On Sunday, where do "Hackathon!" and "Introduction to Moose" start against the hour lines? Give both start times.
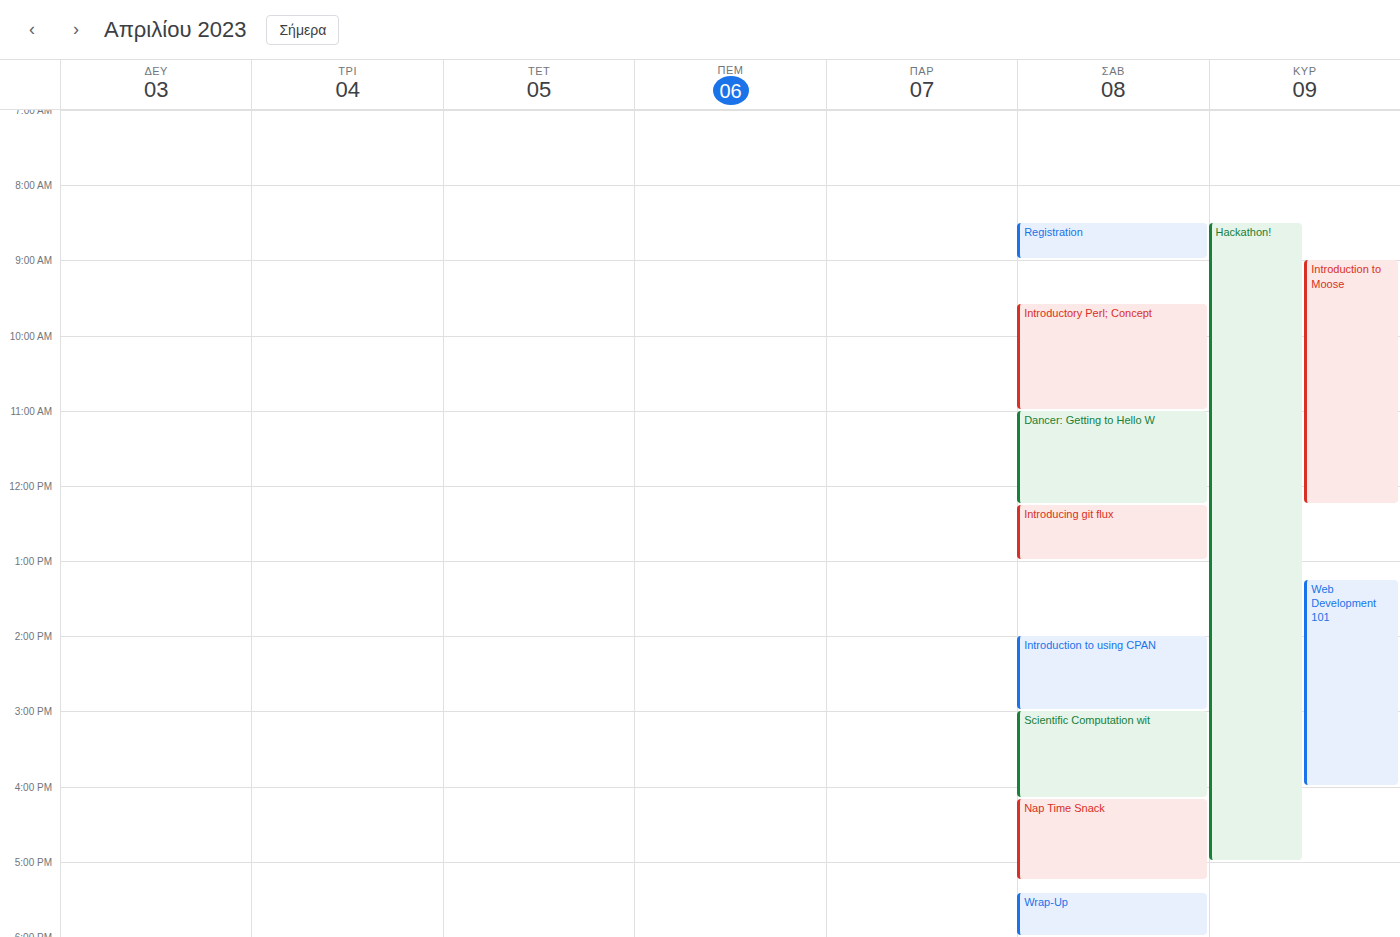
"Hackathon!": 8:30 AM, halfway between the 8 AM and 9 AM lines. "Introduction to Moose": 9:00 AM, exactly on the 9 AM line.